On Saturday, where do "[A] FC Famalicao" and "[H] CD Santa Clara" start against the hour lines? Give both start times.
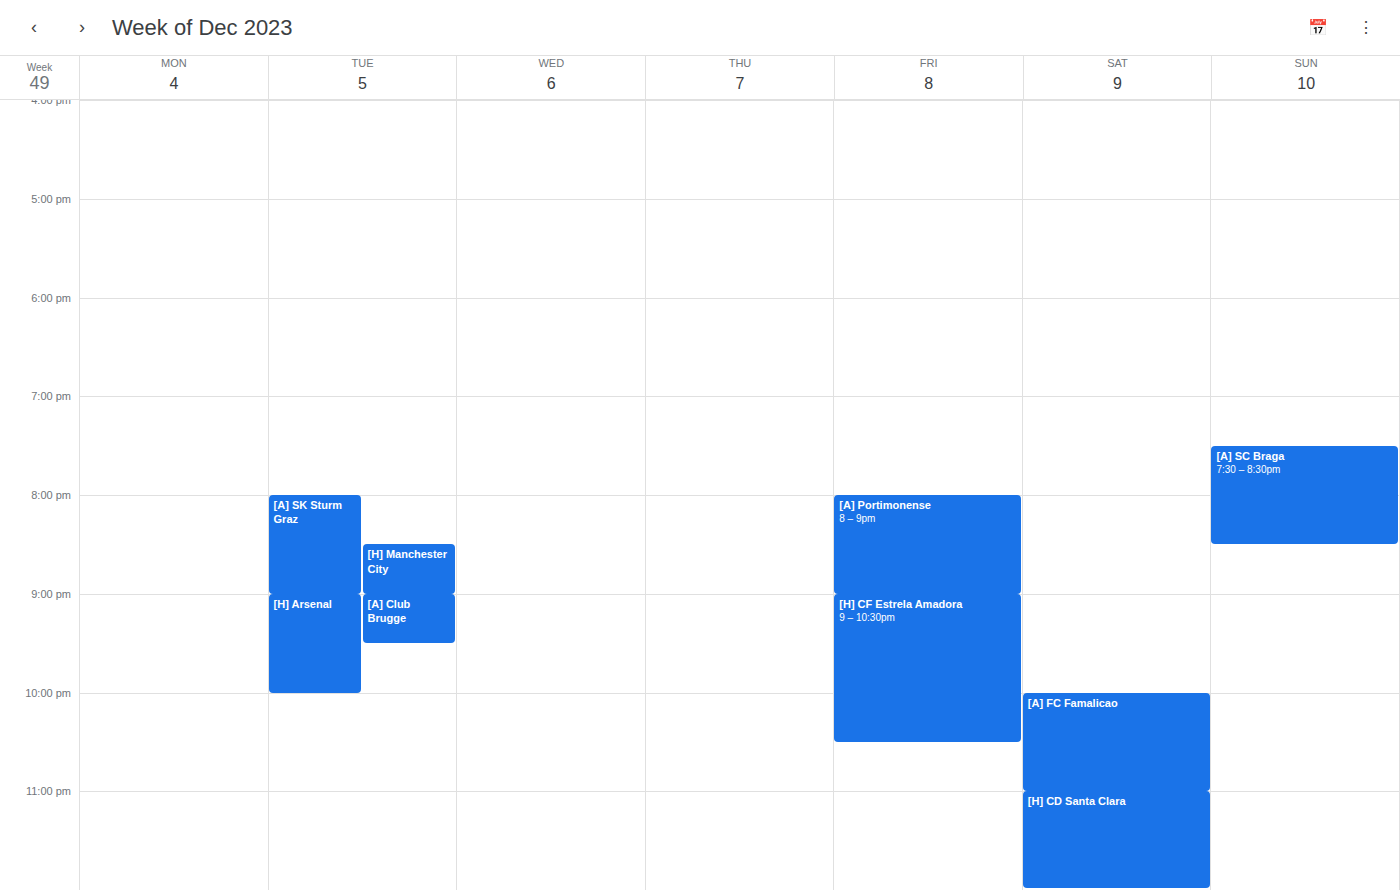
"[A] FC Famalicao": 10:00 PM, exactly on the 10 PM line. "[H] CD Santa Clara": 11:00 PM, exactly on the 11 PM line.